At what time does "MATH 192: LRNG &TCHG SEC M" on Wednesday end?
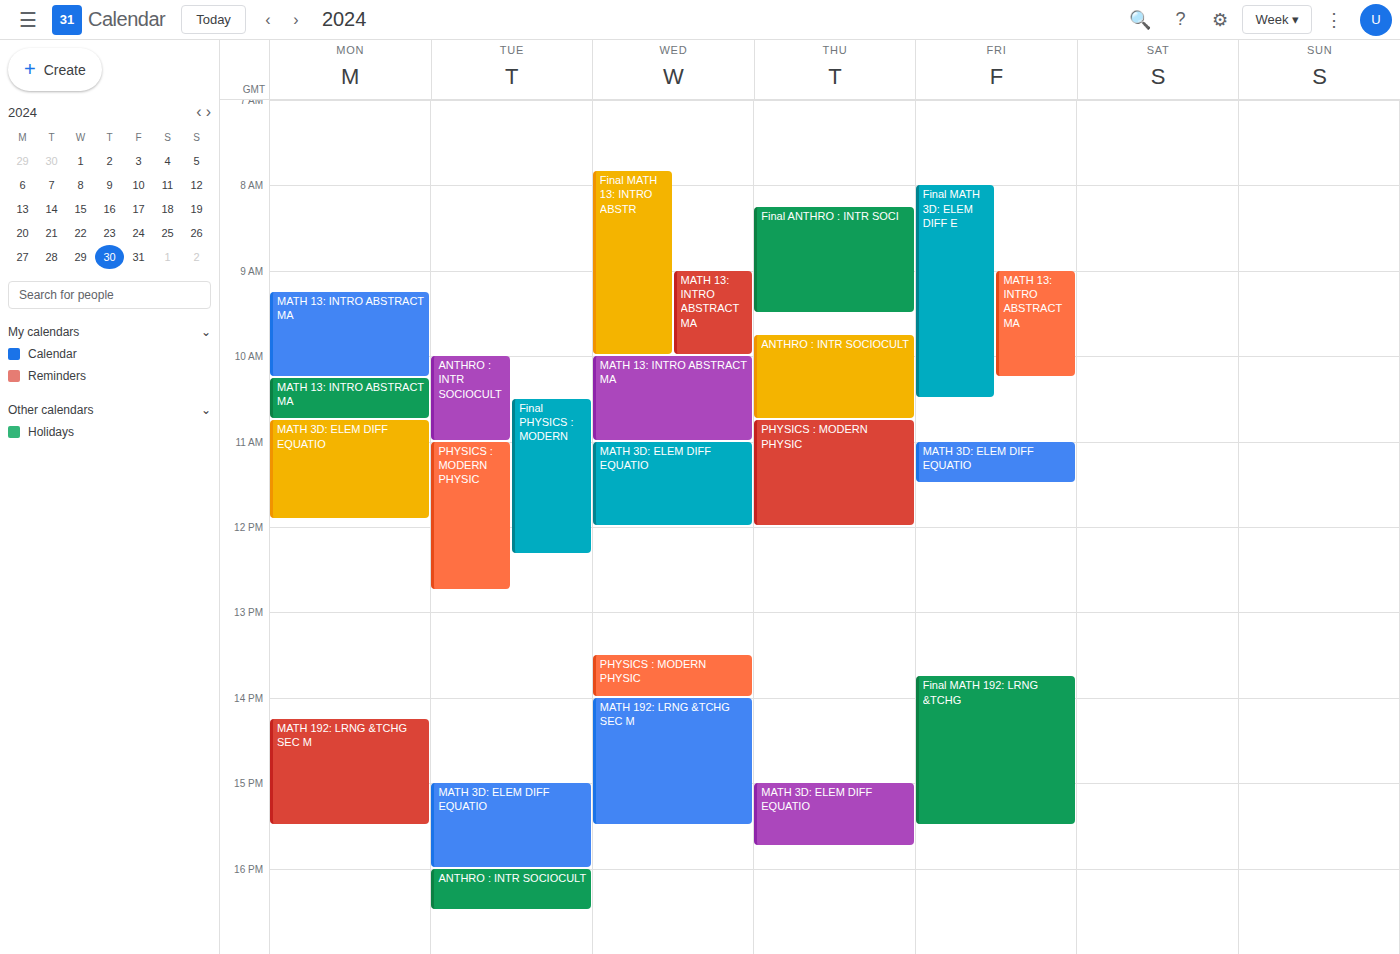
3:30 PM